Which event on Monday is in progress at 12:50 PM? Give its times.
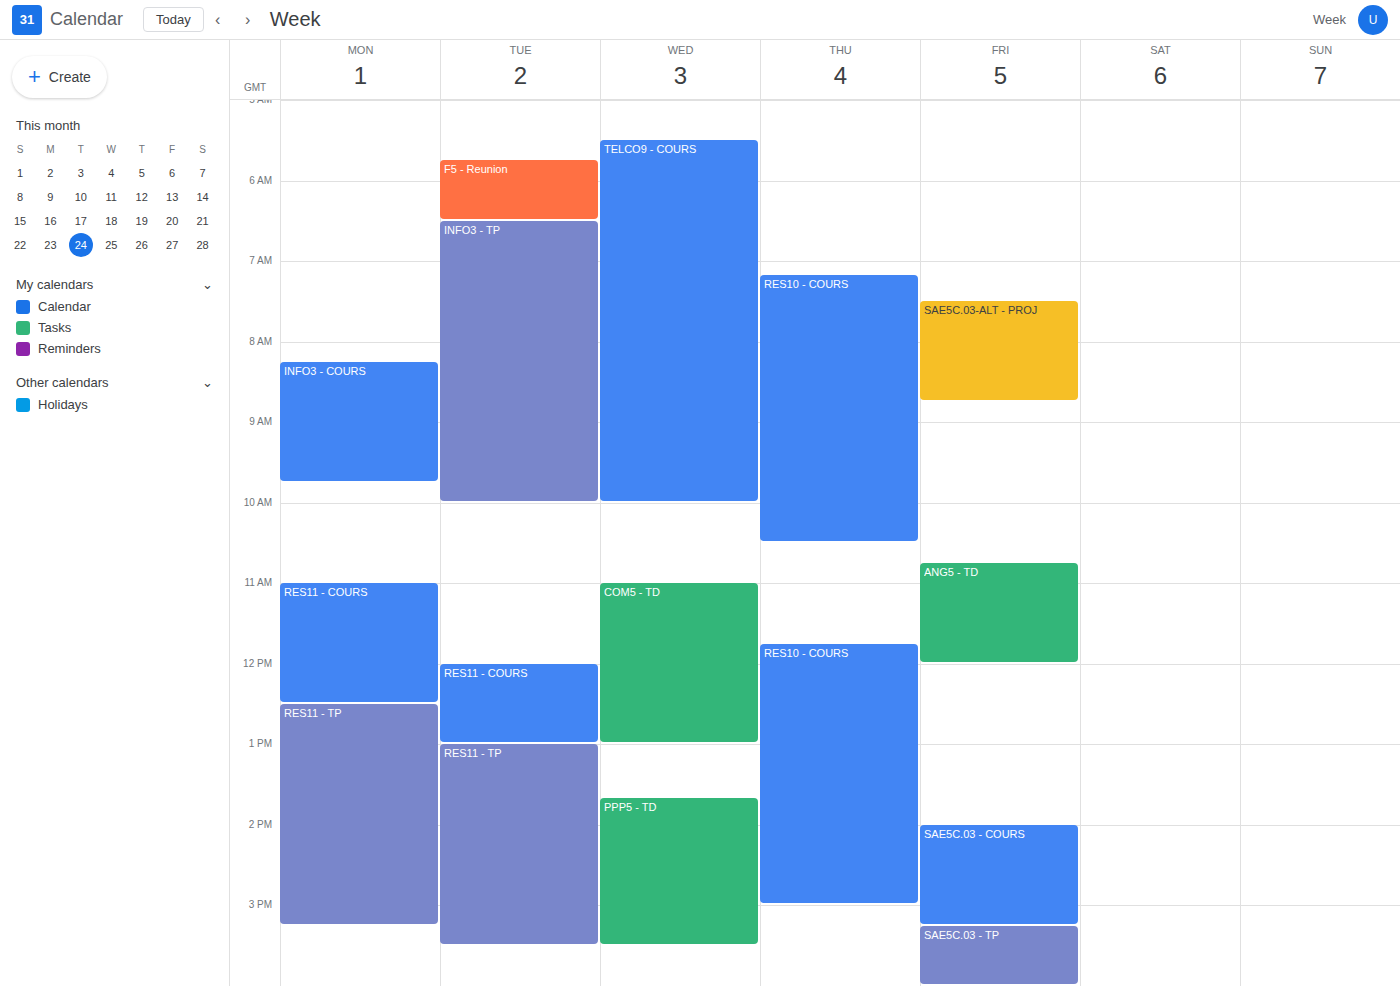
"RES11 - TP", 12:30 PM to 3:15 PM